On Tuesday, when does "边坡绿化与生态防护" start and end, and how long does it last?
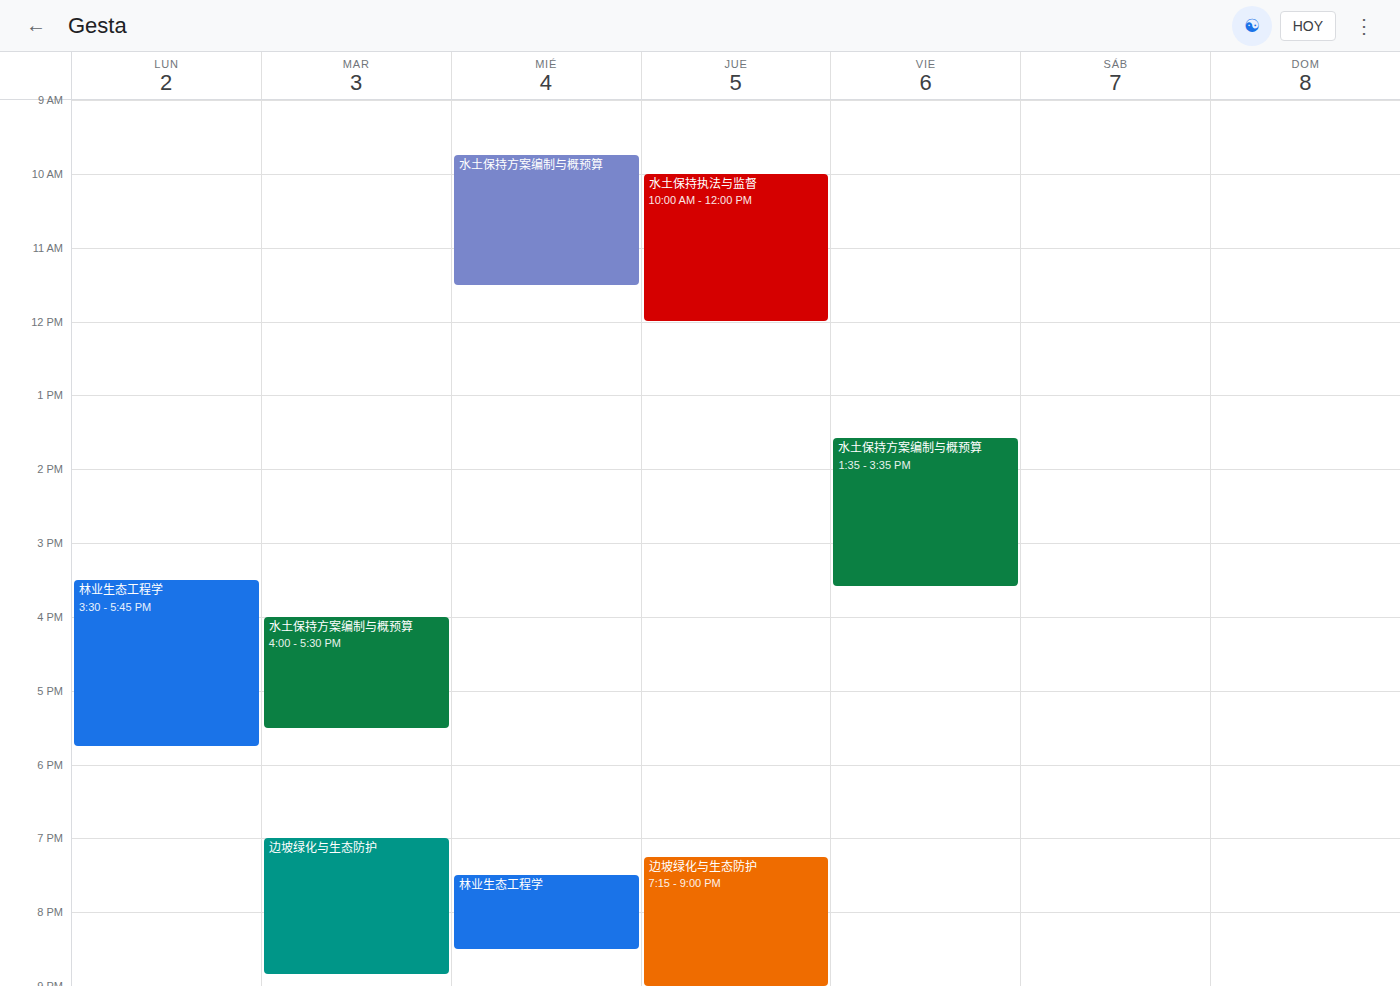
7:00 PM to 8:50 PM, 1 hour 50 minutes